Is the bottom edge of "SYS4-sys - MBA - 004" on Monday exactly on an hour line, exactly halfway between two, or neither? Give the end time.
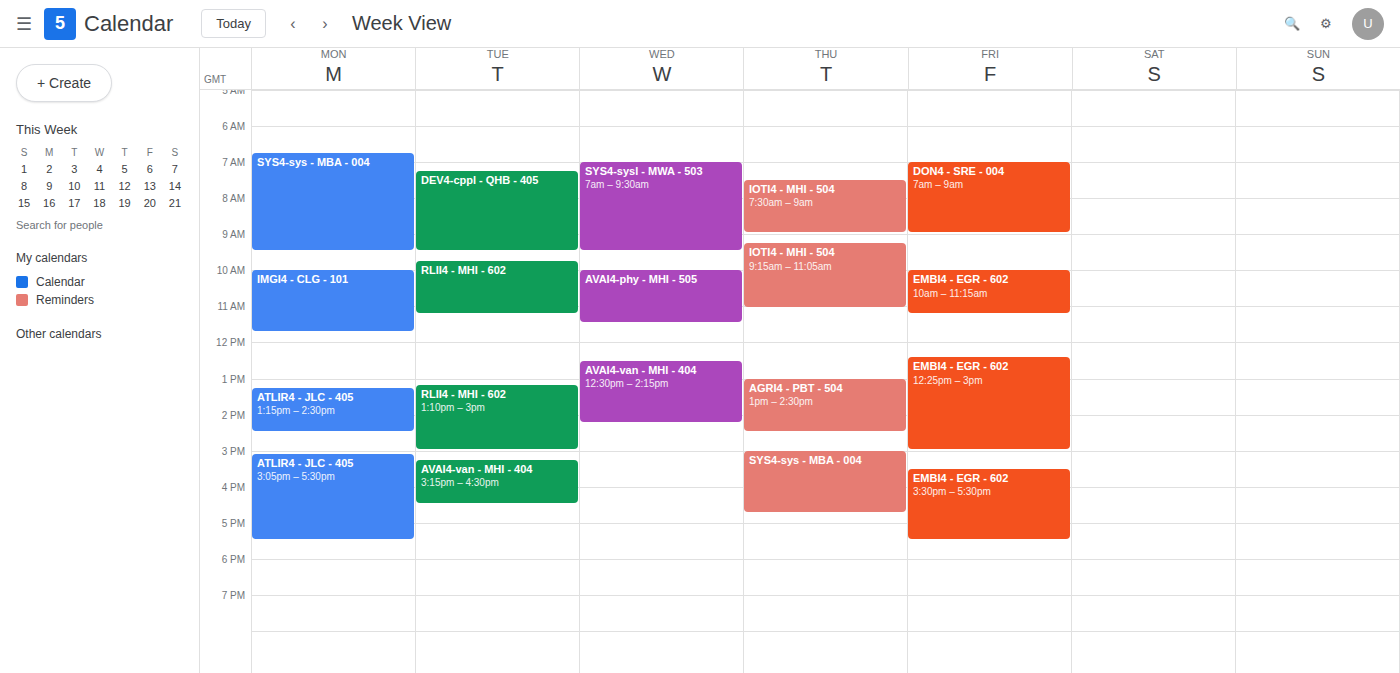
9:30 AM -- halfway between the 9 AM and 10 AM lines.